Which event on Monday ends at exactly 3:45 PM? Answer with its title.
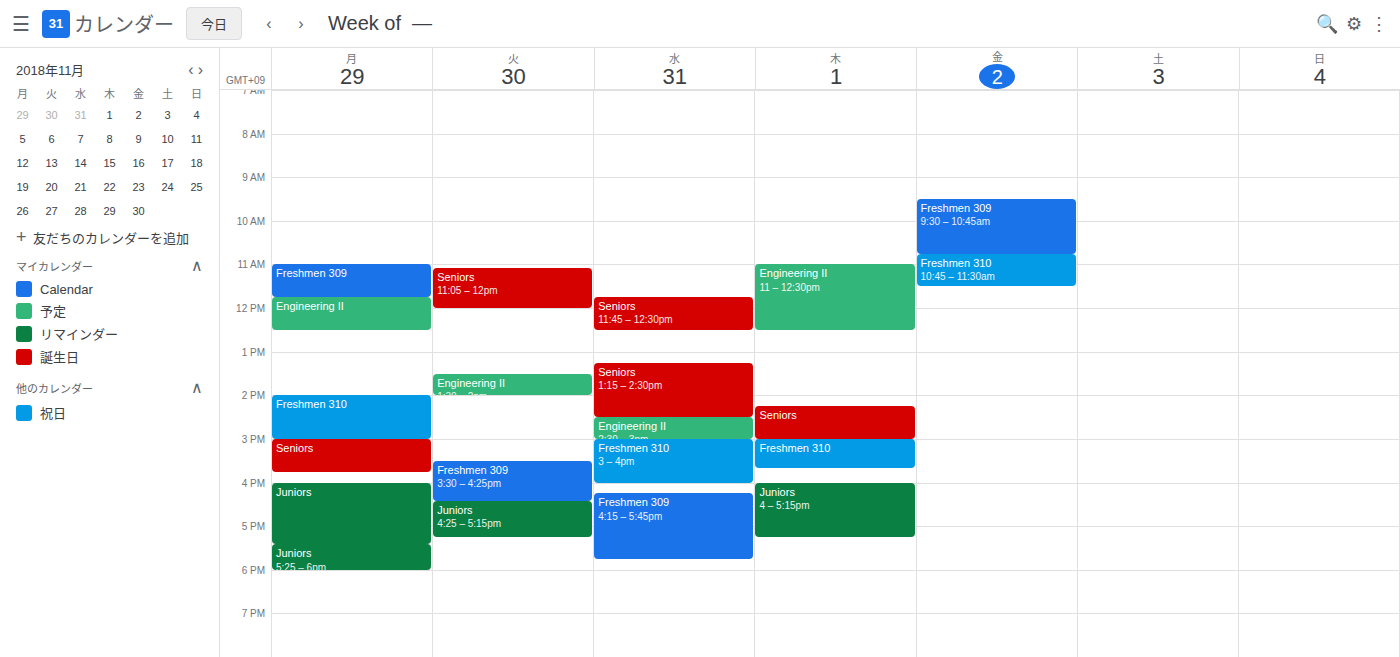
"Seniors"